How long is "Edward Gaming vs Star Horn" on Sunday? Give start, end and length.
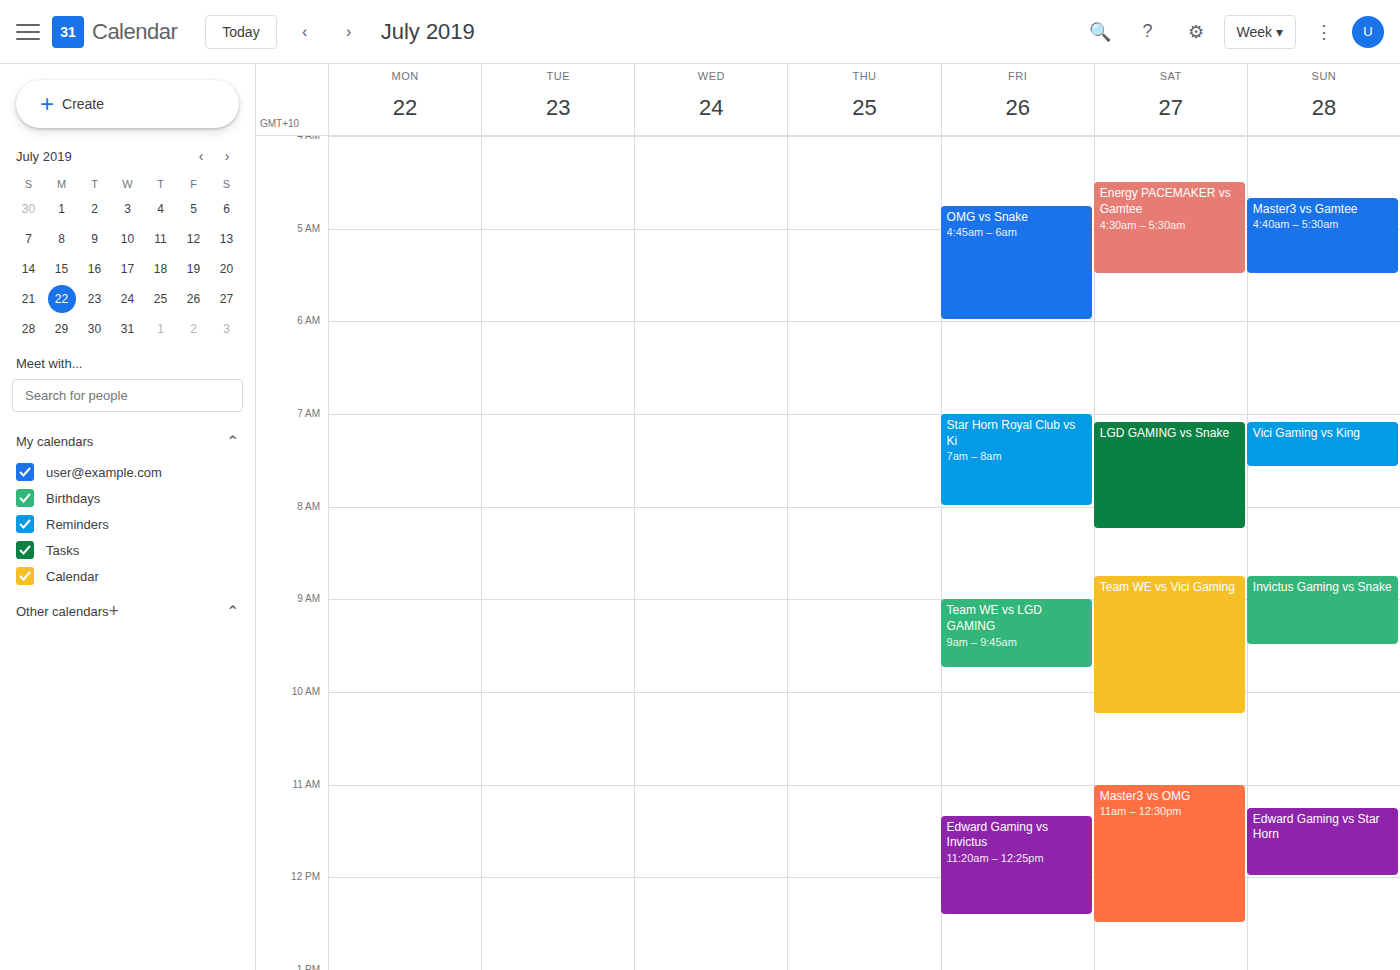
11:15 AM to 12:00 PM, 45 minutes